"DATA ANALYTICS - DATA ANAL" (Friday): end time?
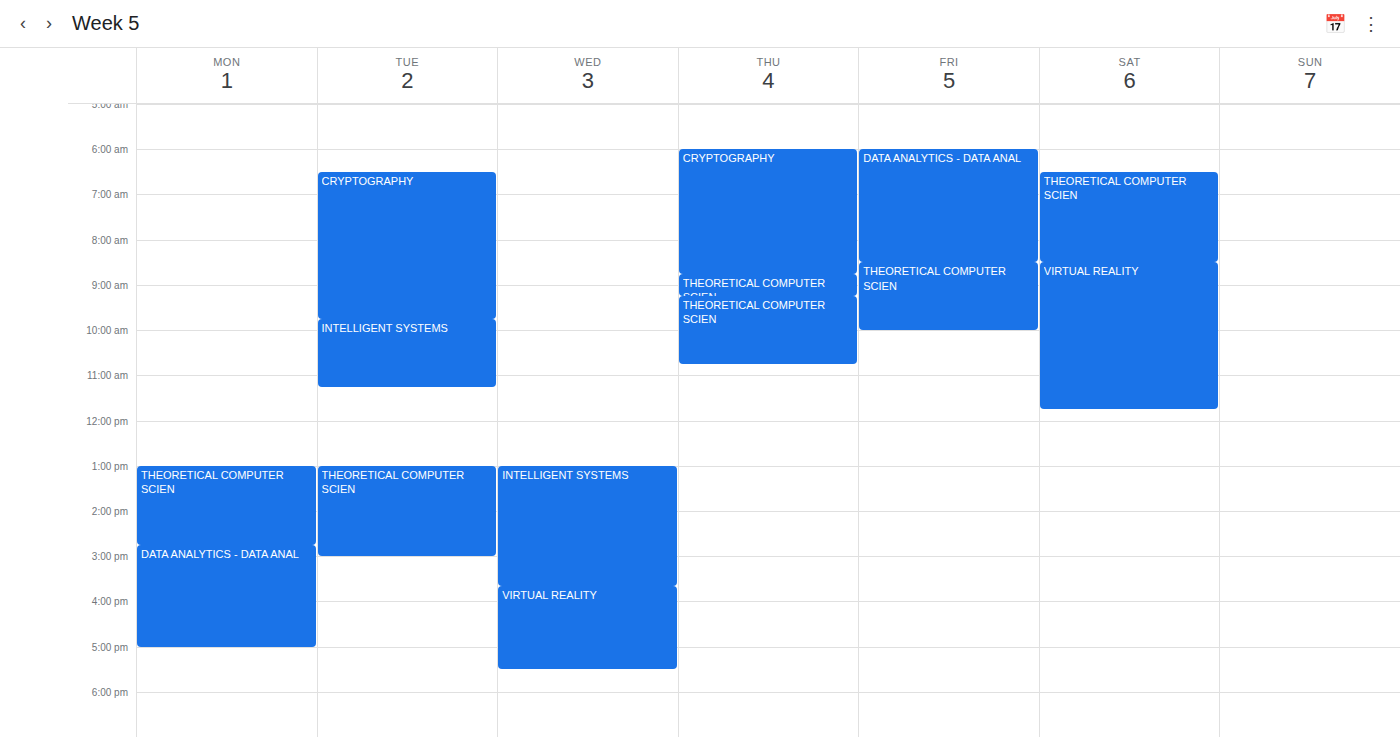
8:30 AM